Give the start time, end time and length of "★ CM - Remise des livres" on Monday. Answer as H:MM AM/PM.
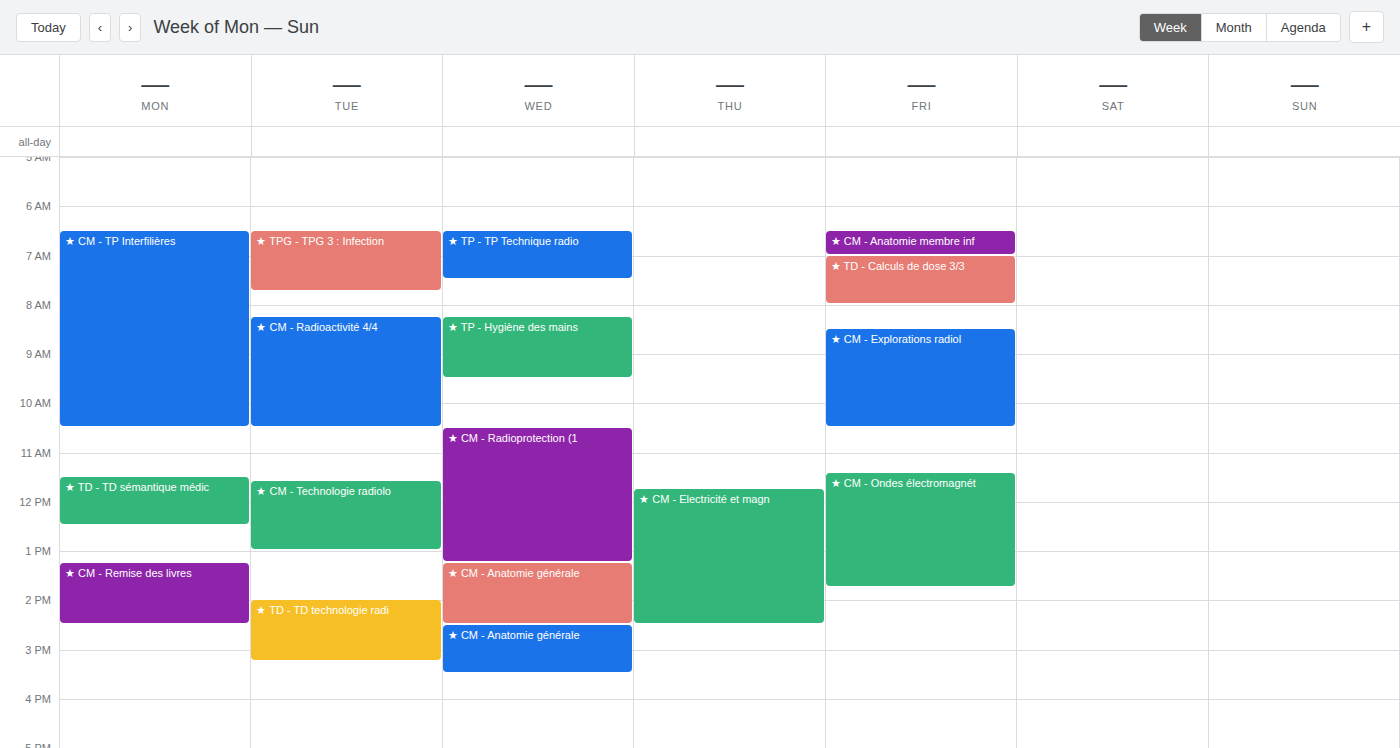
1:15 PM to 2:30 PM, 1 hour 15 minutes